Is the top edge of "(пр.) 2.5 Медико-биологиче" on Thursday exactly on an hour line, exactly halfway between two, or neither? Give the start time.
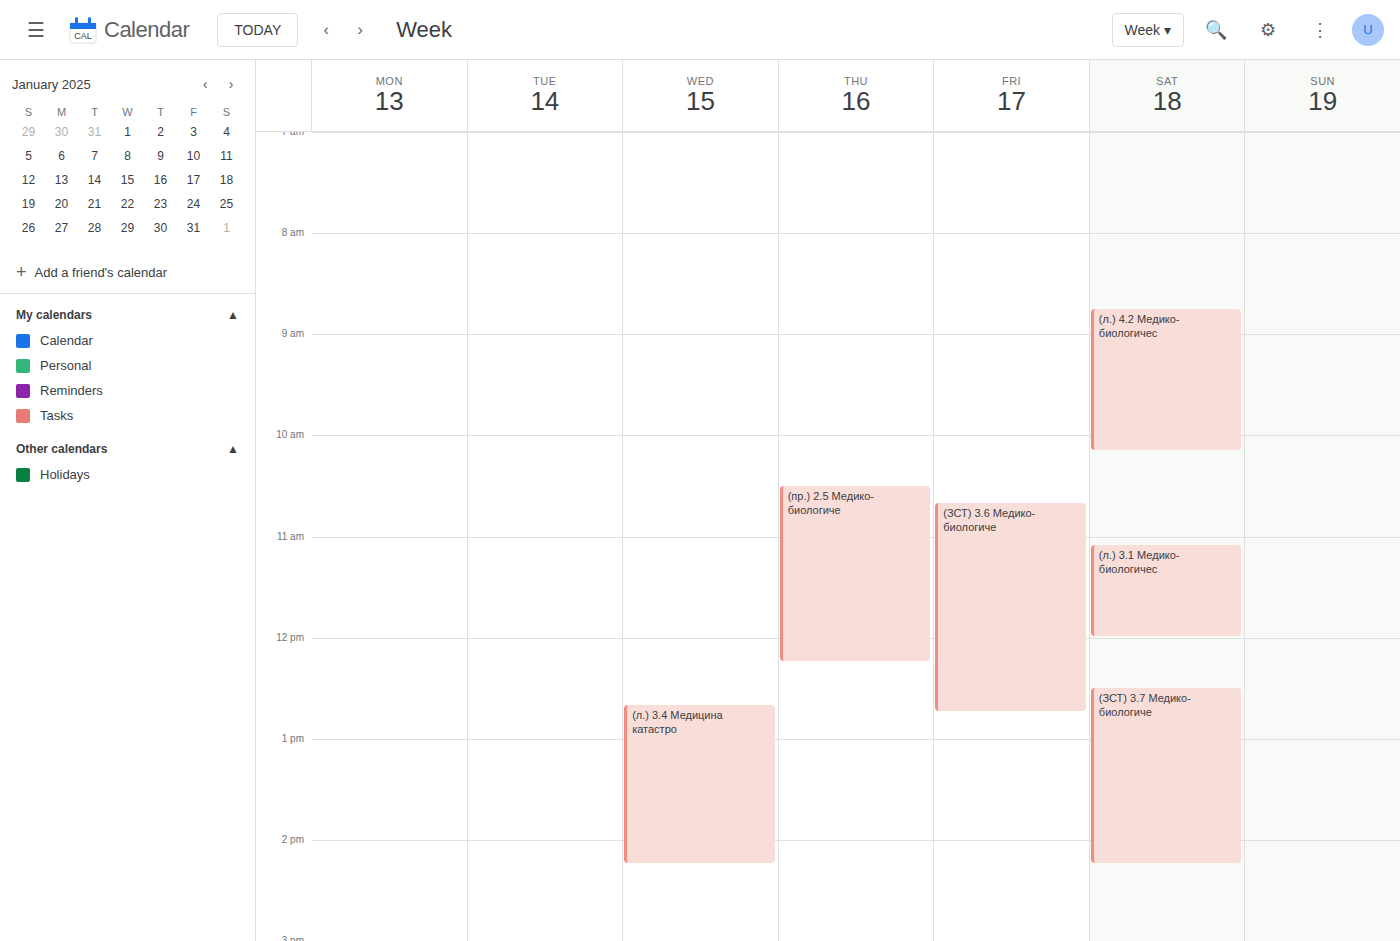
10:30 AM -- halfway between the 10 AM and 11 AM lines.